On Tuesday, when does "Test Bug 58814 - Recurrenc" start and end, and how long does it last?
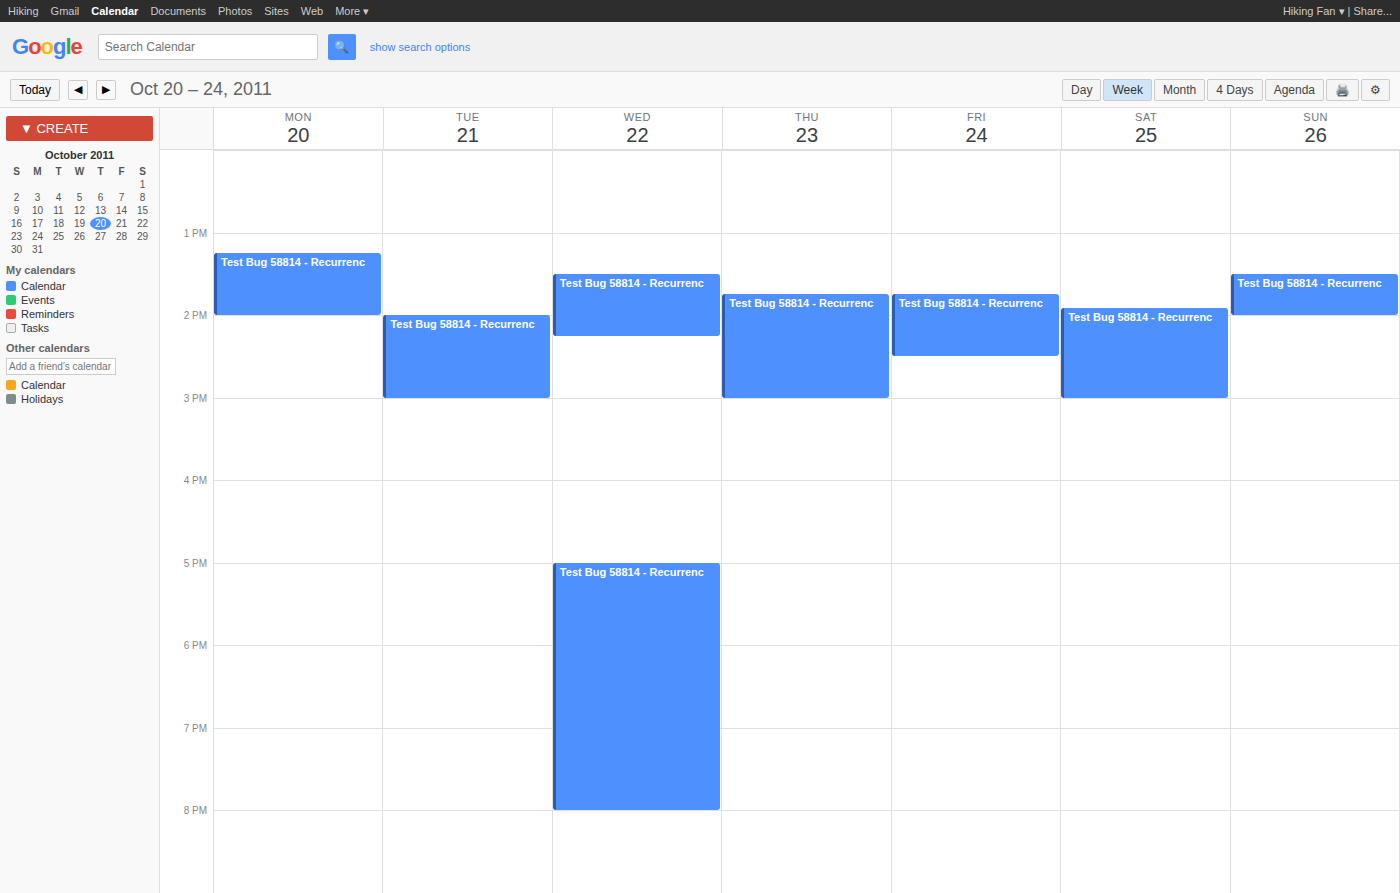
14:00 to 15:00, 1 hour